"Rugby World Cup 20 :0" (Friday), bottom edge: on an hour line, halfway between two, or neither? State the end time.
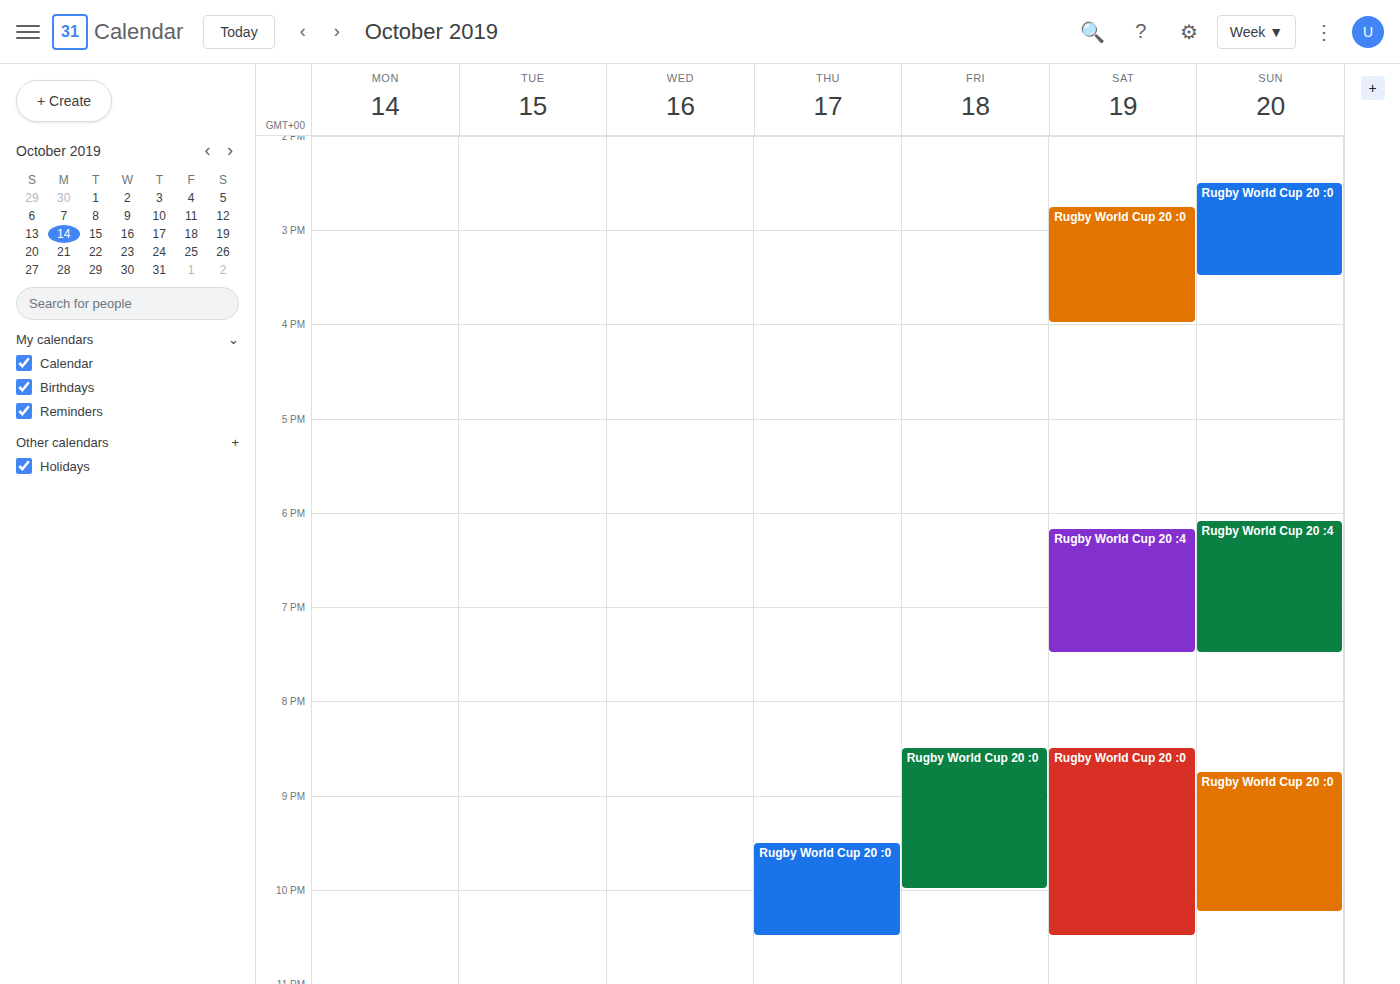
10:00 PM -- exactly on the 10 PM line.